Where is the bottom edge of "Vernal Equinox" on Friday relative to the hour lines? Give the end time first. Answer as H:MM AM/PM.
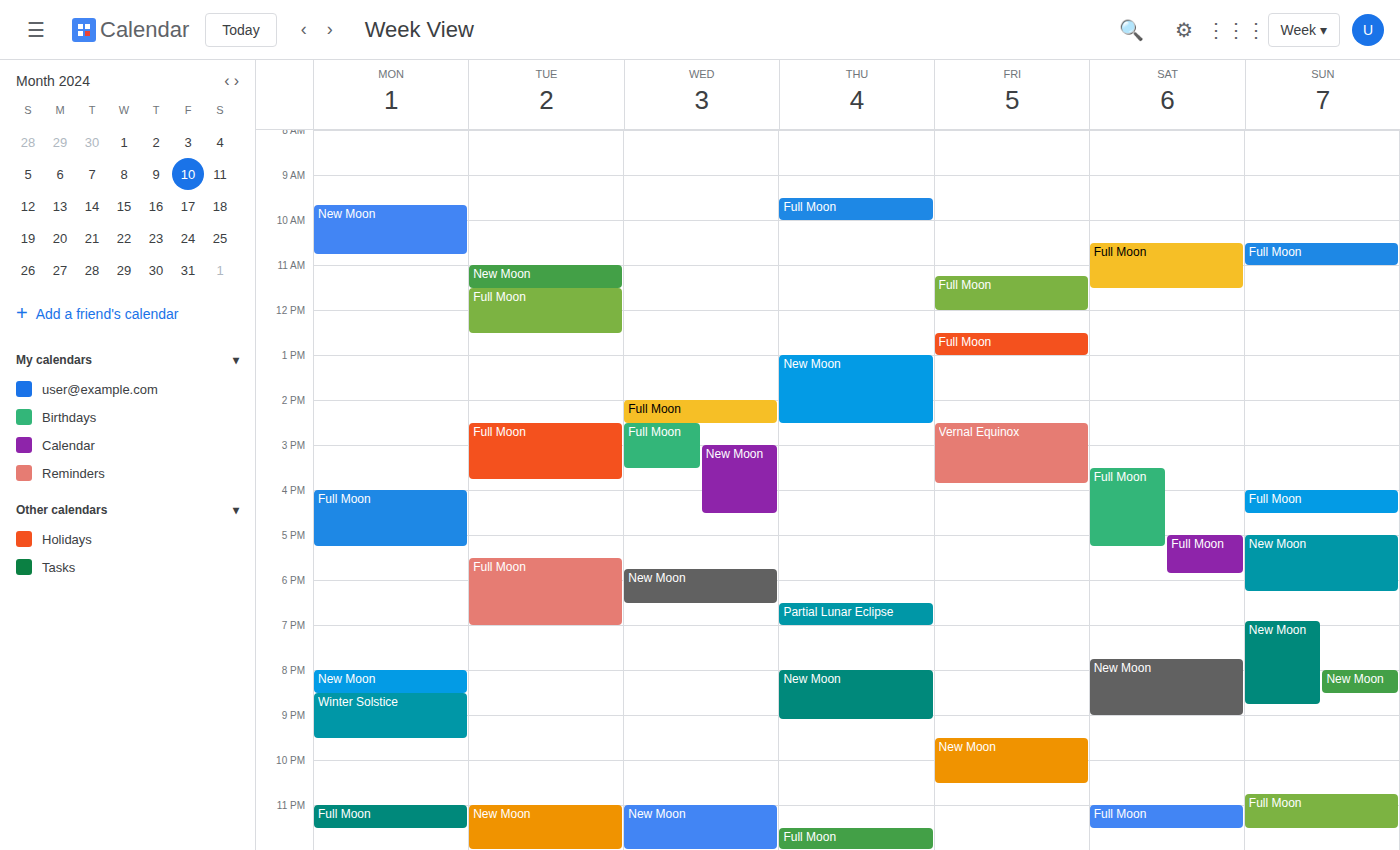
3:50 PM -- neither: 50 minutes below the 3 PM line and 10 minutes above the 4 PM line.